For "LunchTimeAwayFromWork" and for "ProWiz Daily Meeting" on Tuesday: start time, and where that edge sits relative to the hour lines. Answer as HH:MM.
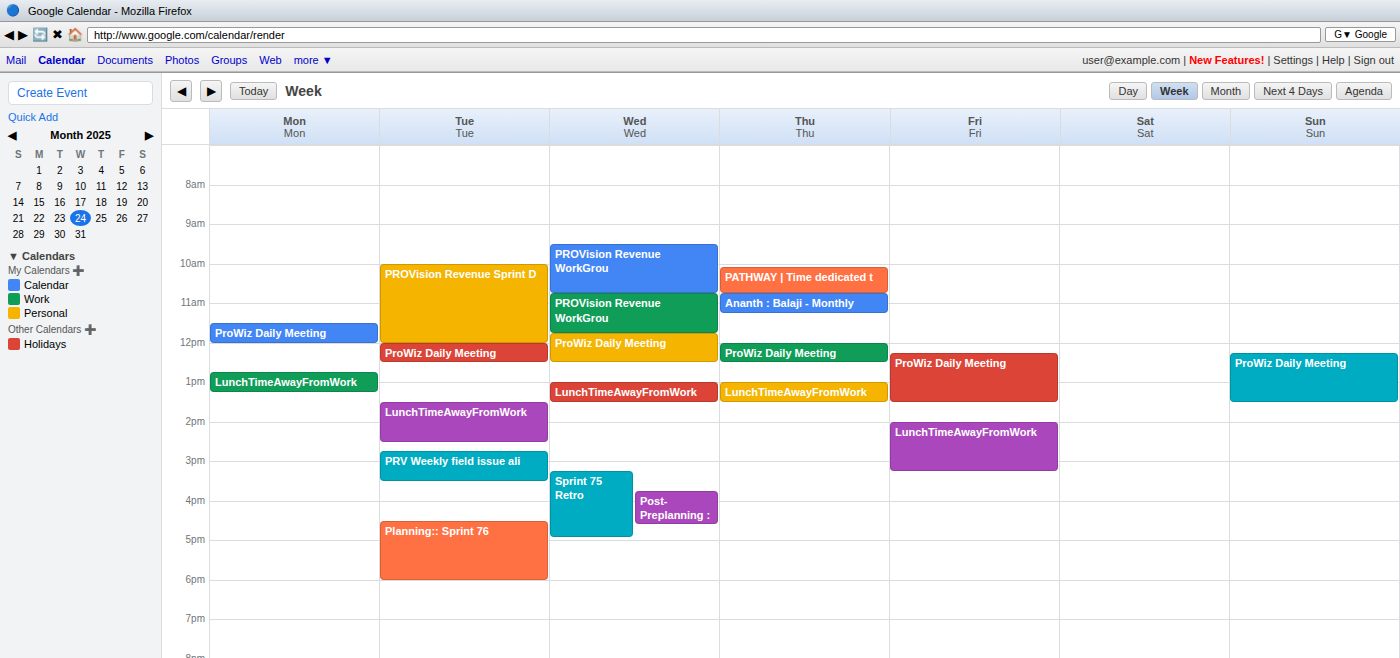
"LunchTimeAwayFromWork": 13:30, halfway between the 13:00 and 14:00 lines. "ProWiz Daily Meeting": 12:00, exactly on the 12:00 line.